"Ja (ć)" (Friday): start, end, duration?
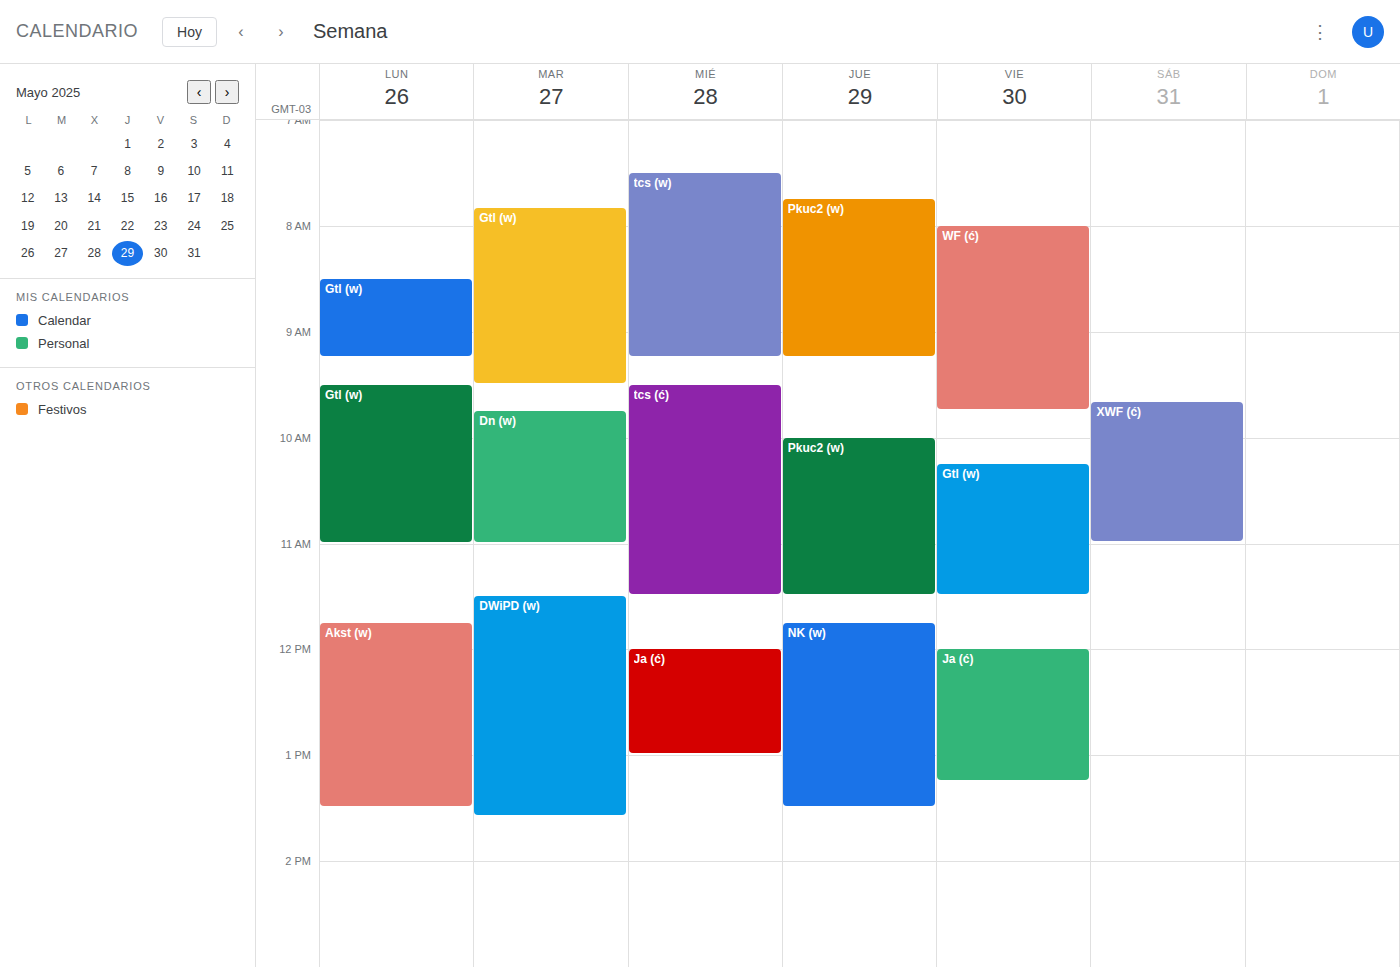
12:00 PM to 1:15 PM, 1 hour 15 minutes